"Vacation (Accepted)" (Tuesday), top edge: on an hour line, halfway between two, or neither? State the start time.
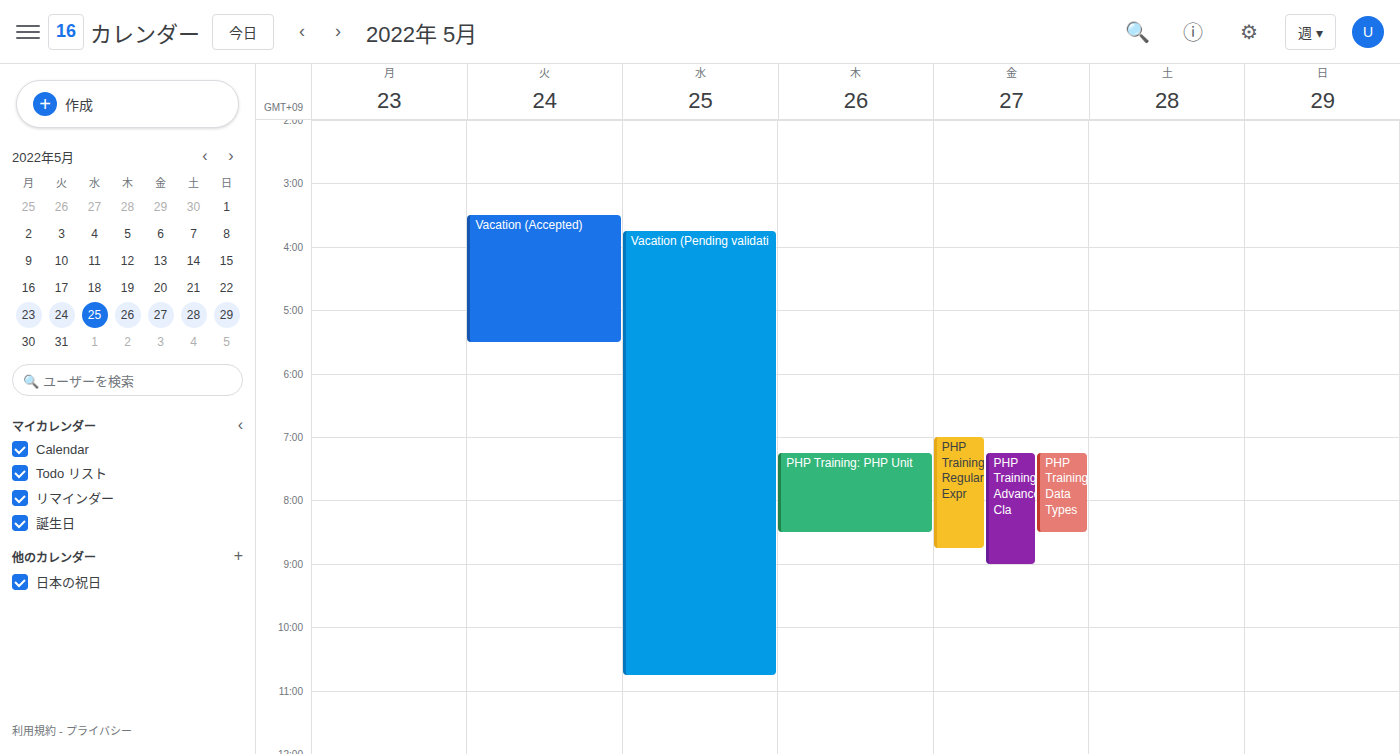
3:30 AM -- halfway between the 3 AM and 4 AM lines.